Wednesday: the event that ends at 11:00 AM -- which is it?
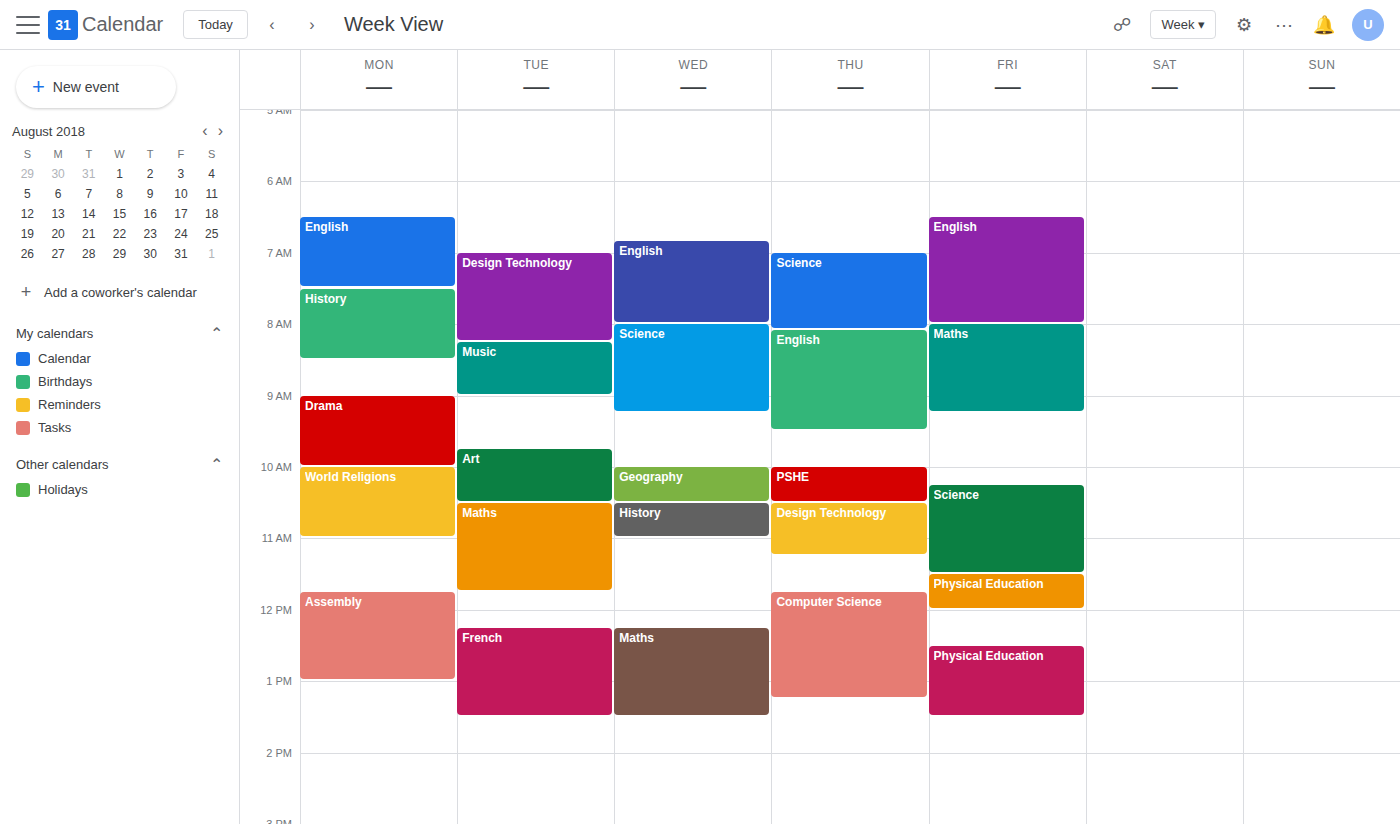
"History"